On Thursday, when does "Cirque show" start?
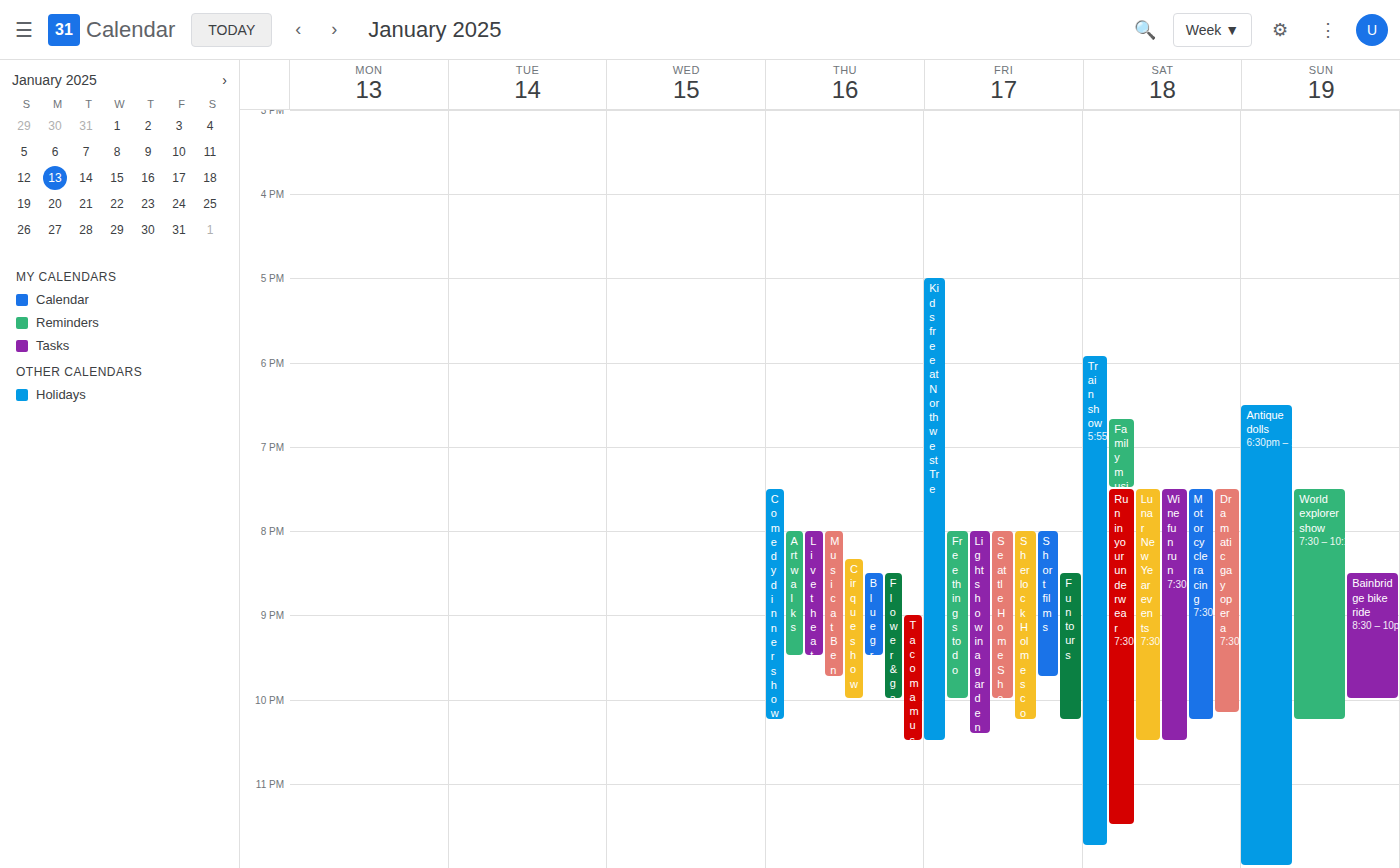
8:20 PM